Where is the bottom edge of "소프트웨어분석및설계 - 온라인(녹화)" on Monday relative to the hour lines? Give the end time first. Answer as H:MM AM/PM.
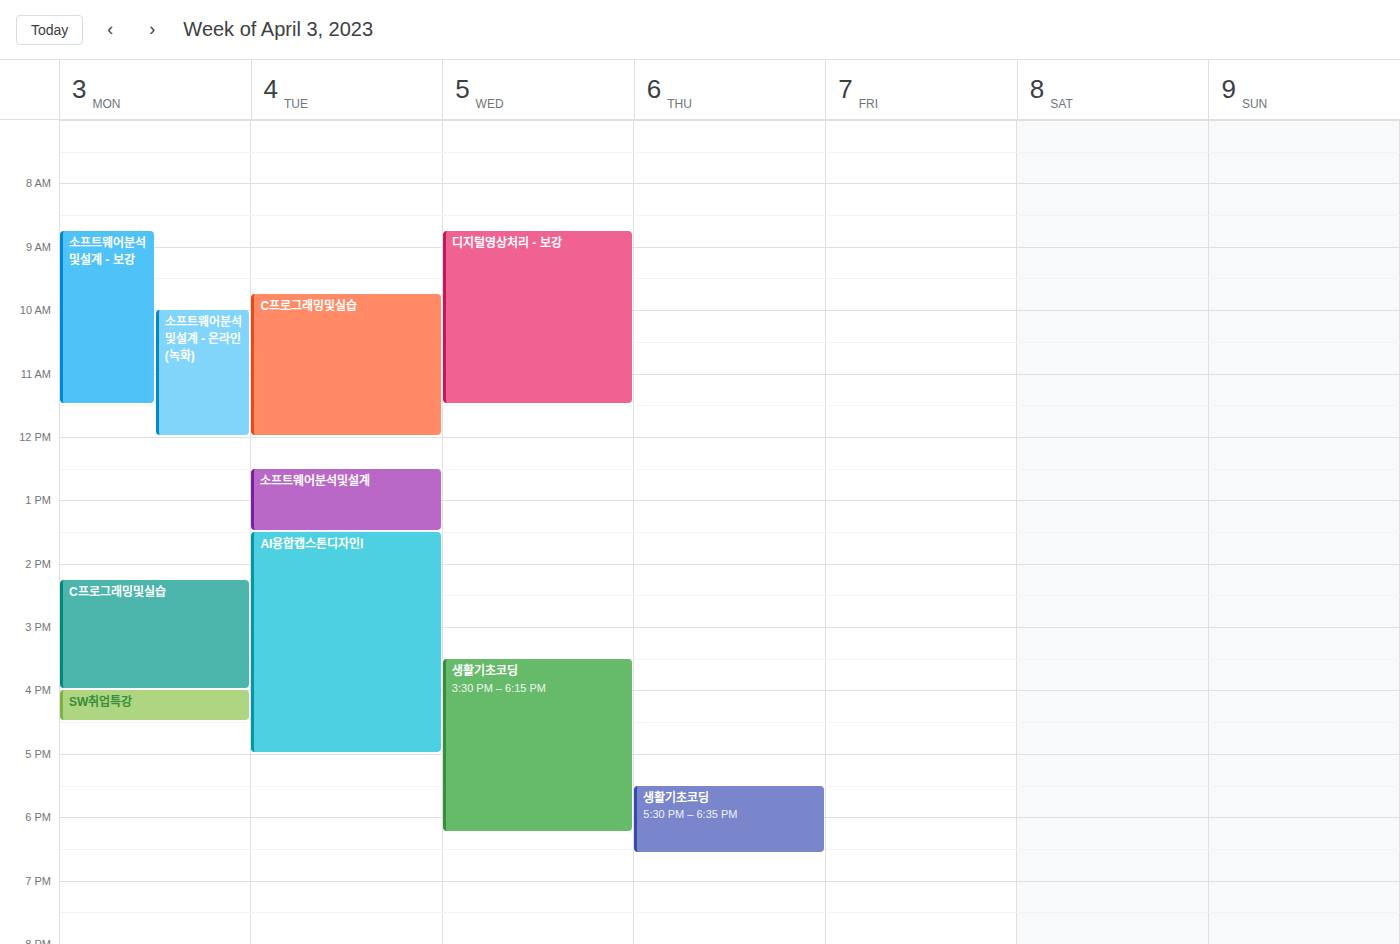
12:00 PM -- exactly on the 12 PM line.